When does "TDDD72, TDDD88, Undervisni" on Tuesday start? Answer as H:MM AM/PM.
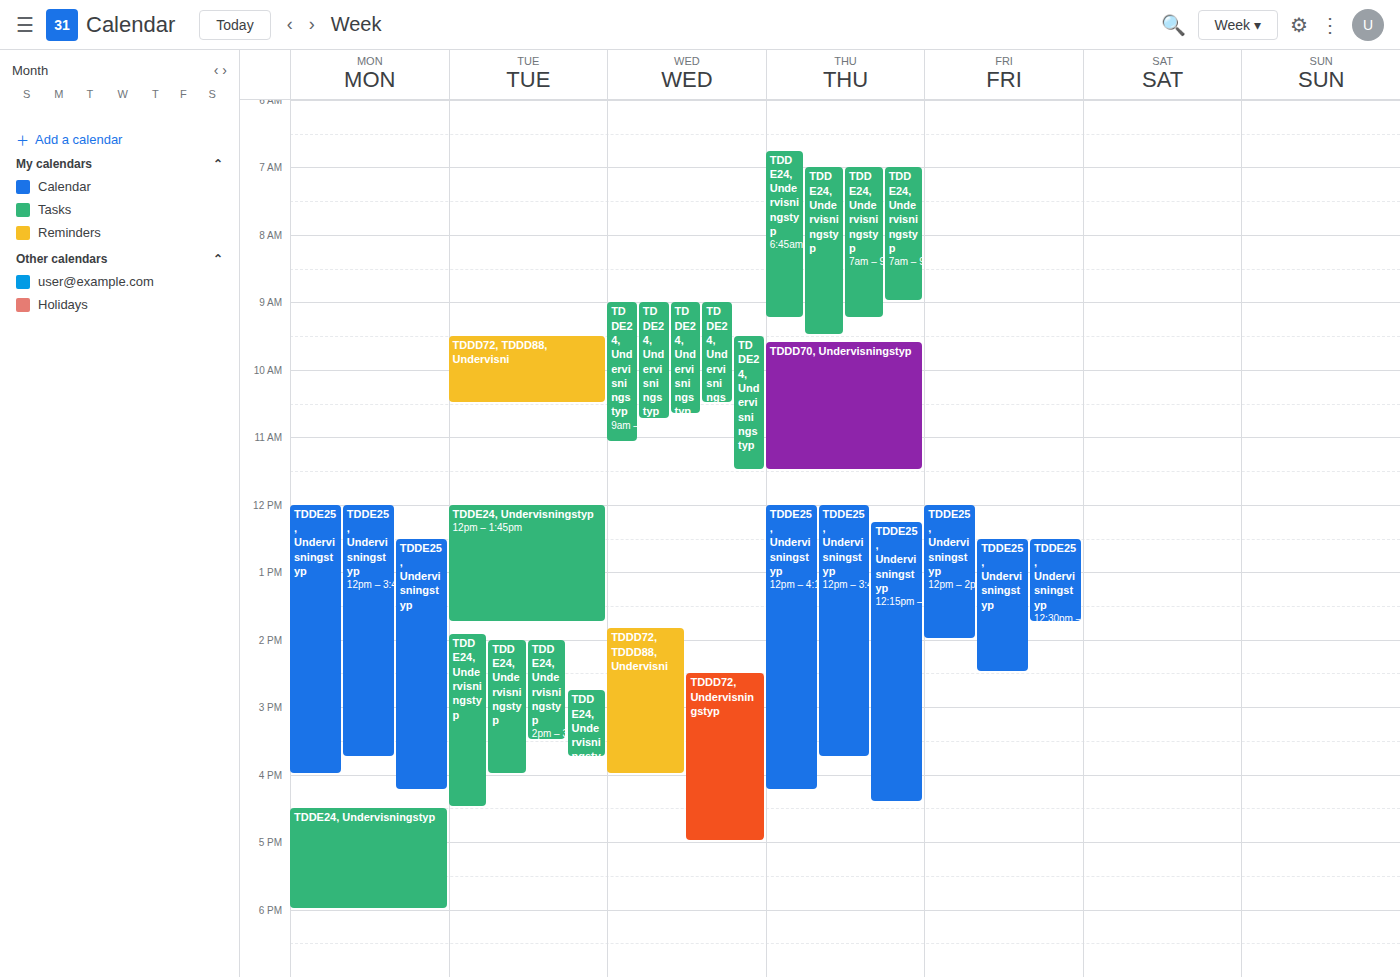
9:30 AM